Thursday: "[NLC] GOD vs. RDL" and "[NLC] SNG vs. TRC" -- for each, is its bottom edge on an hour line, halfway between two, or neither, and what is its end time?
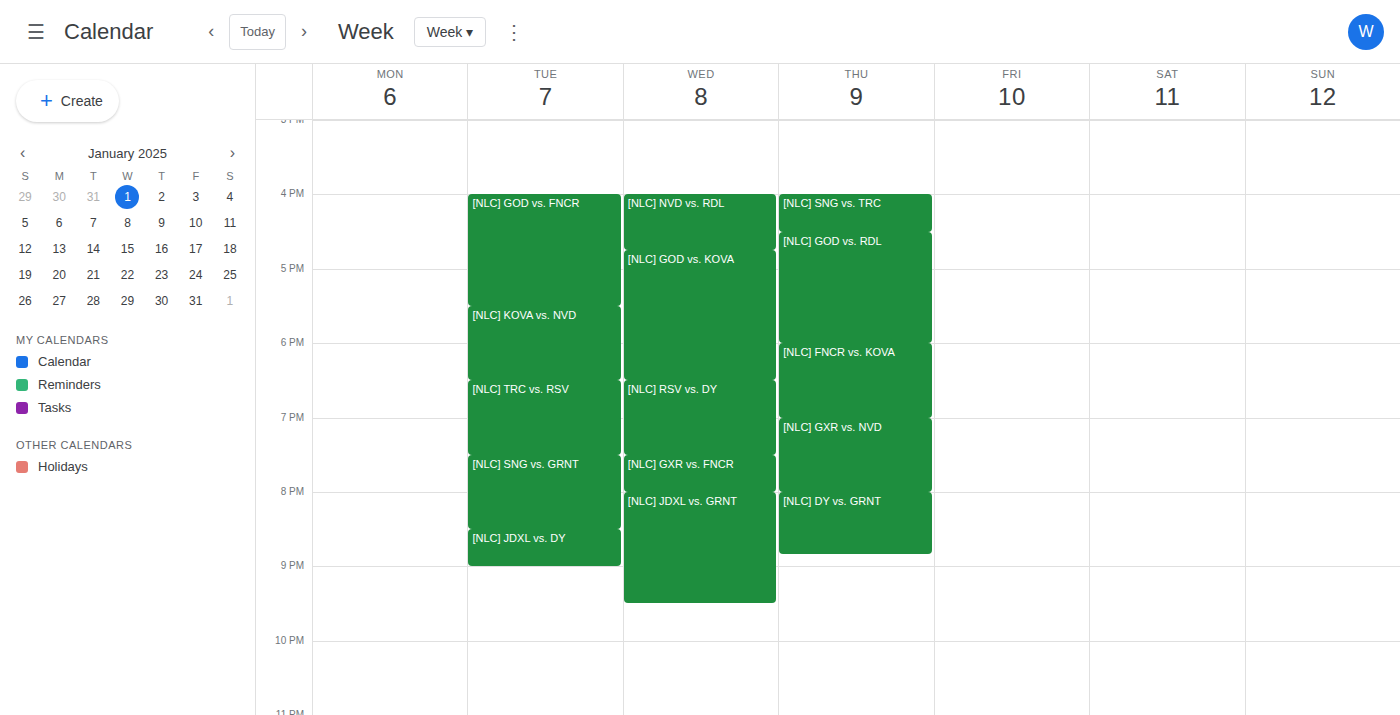
"[NLC] GOD vs. RDL": 18:00, exactly on the 18:00 line. "[NLC] SNG vs. TRC": 16:30, halfway between the 16:00 and 17:00 lines.